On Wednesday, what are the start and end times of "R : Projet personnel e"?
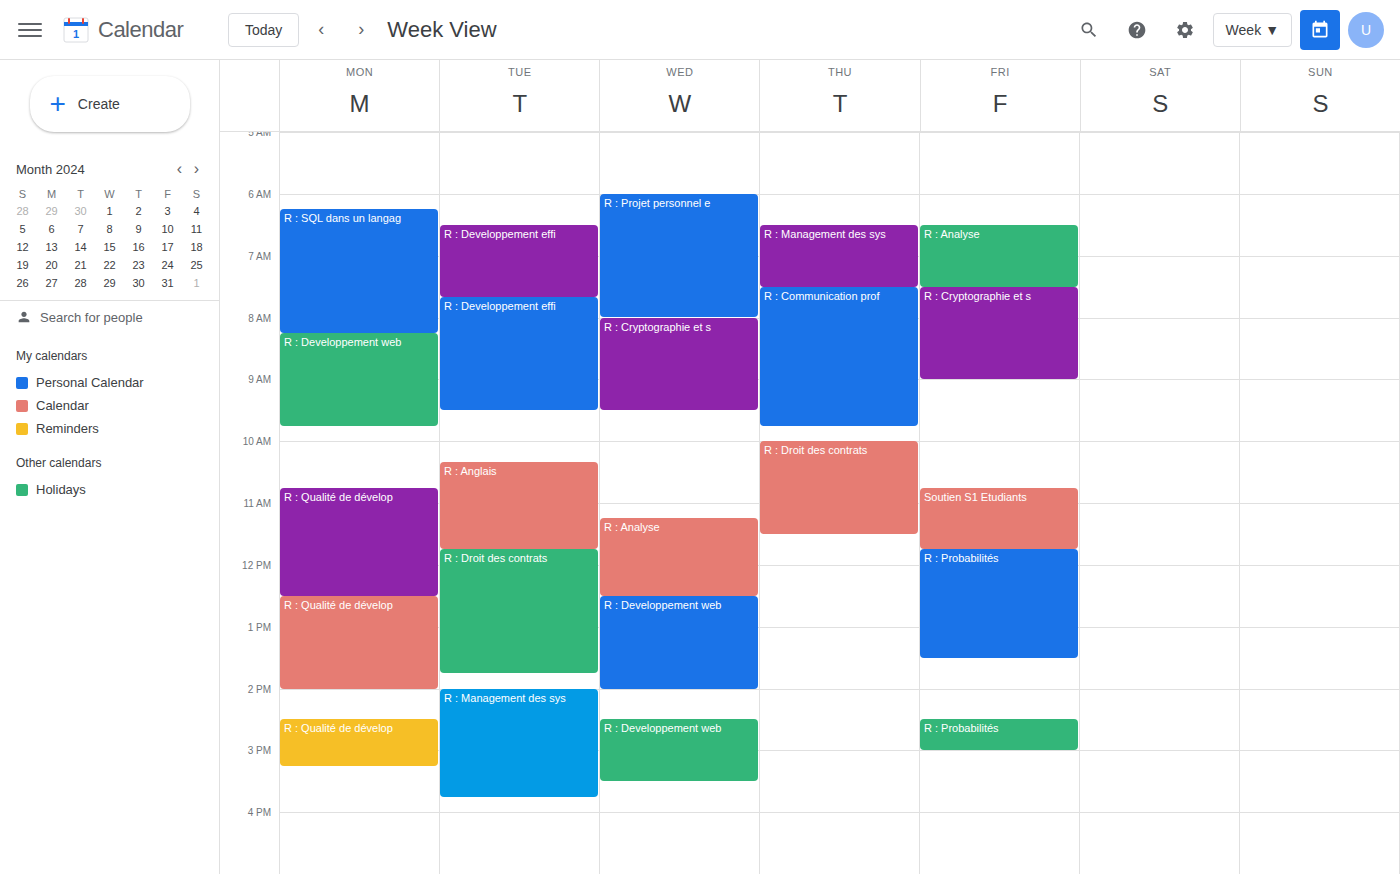
6:00 AM to 8:00 AM